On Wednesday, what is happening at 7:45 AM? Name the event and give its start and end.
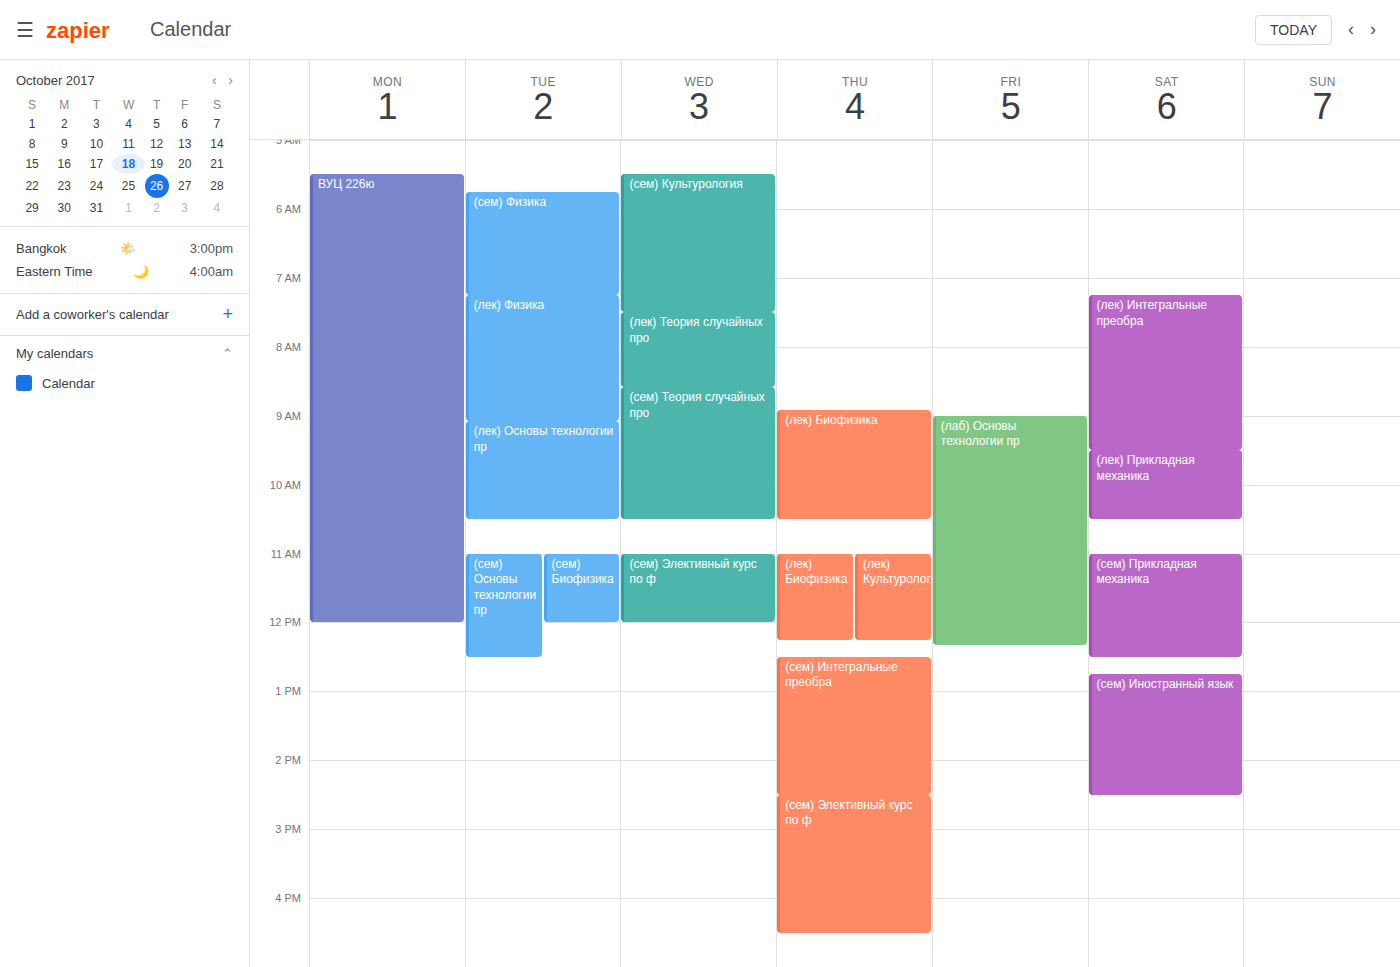
"(лек) Теория случайных про", 7:30 AM to 8:35 AM